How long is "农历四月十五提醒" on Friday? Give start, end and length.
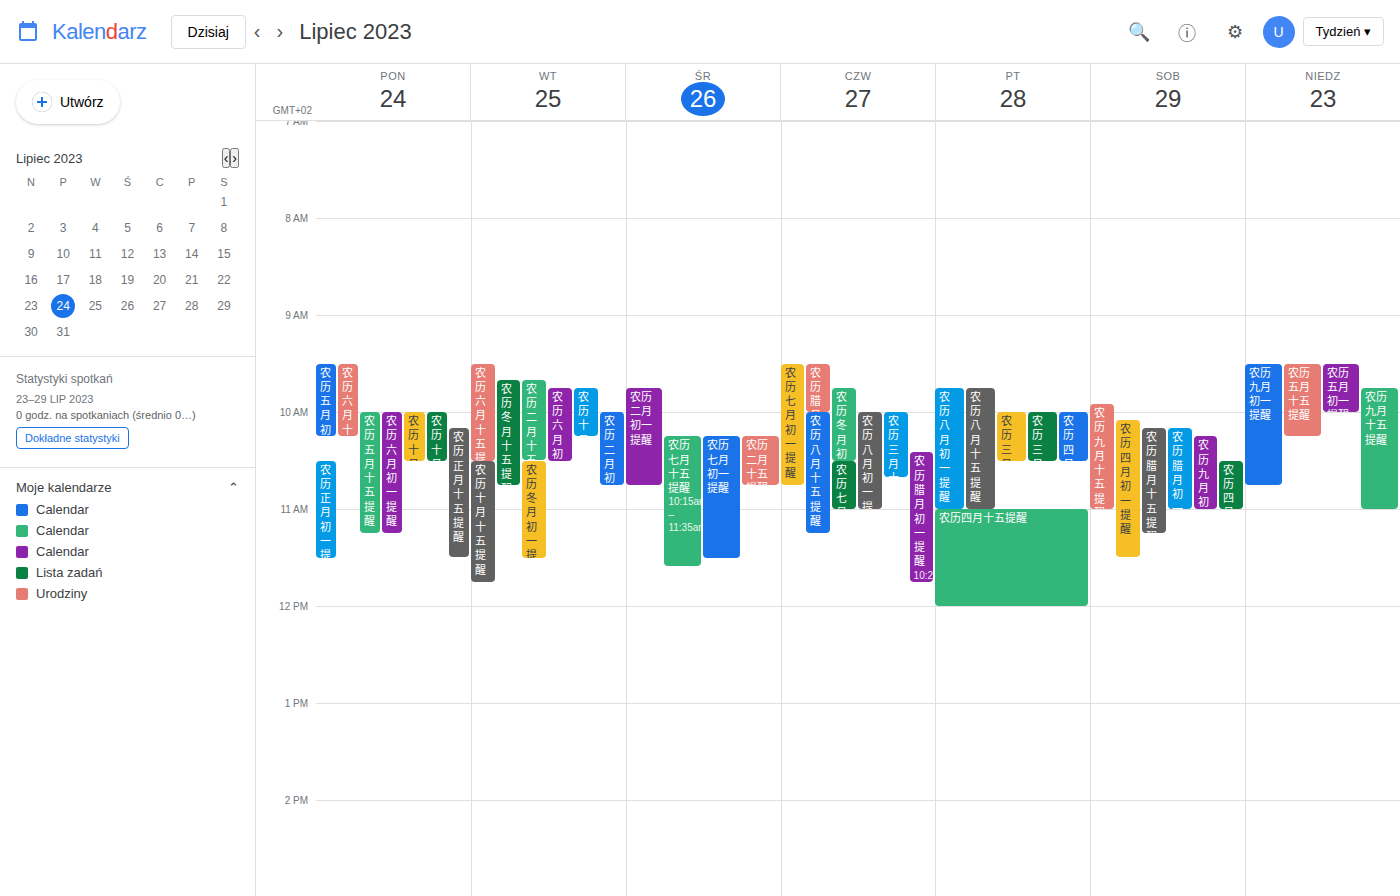
11:00 AM to 12:00 PM, 1 hour